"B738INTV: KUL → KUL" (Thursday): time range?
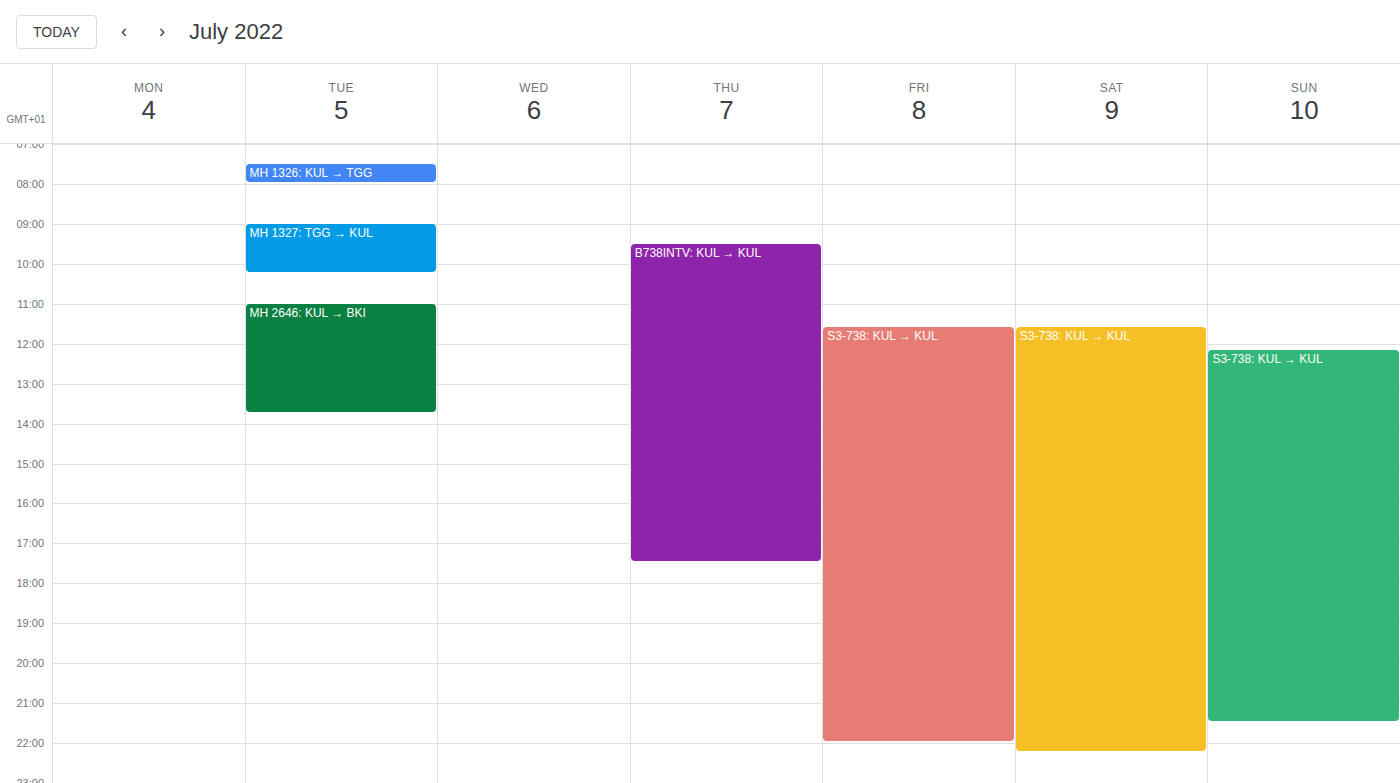
9:30 AM to 5:30 PM